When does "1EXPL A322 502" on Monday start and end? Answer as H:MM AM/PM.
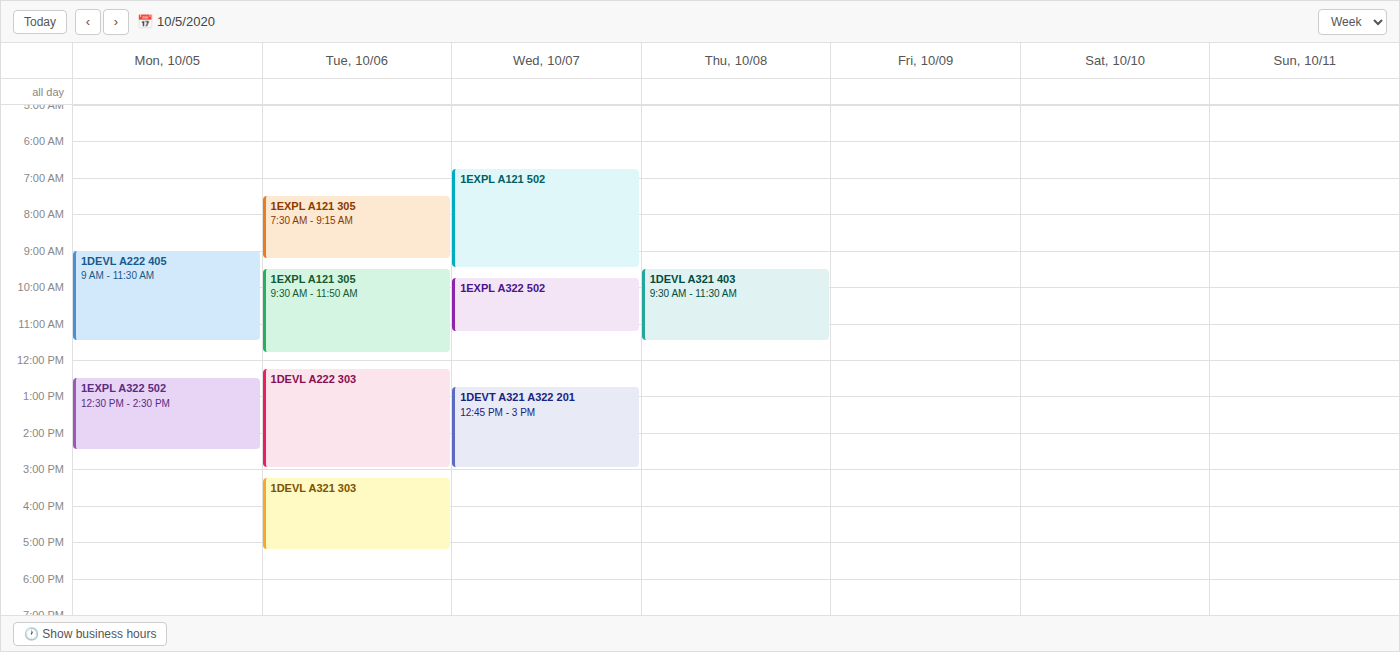
12:30 PM to 2:30 PM